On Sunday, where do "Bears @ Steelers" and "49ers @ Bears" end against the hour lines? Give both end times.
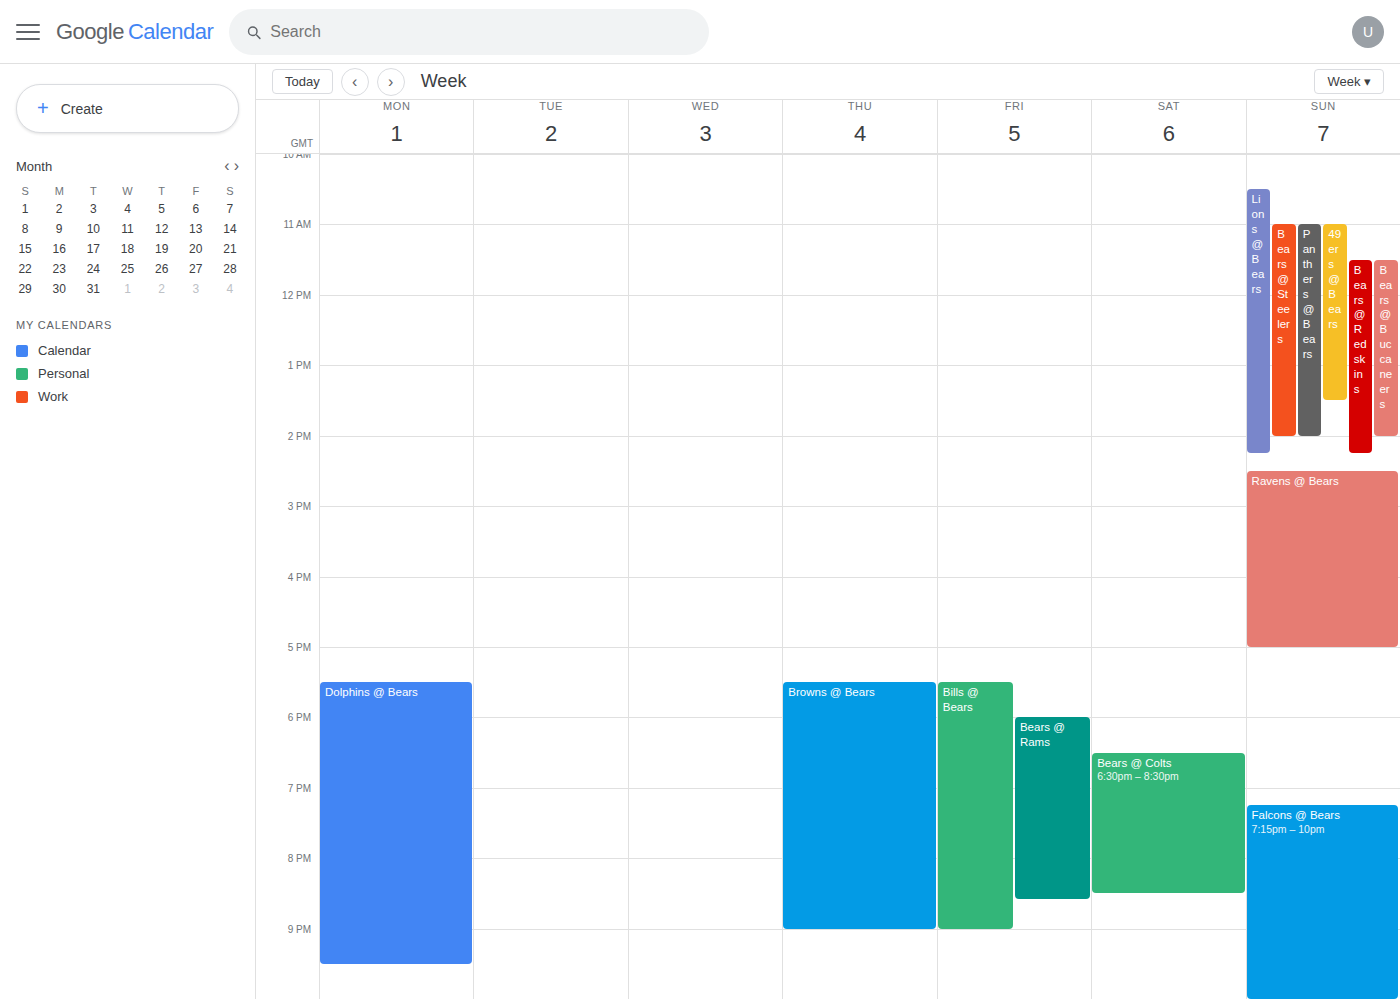
"Bears @ Steelers": 2:00 PM, exactly on the 2 PM line. "49ers @ Bears": 1:30 PM, halfway between the 1 PM and 2 PM lines.